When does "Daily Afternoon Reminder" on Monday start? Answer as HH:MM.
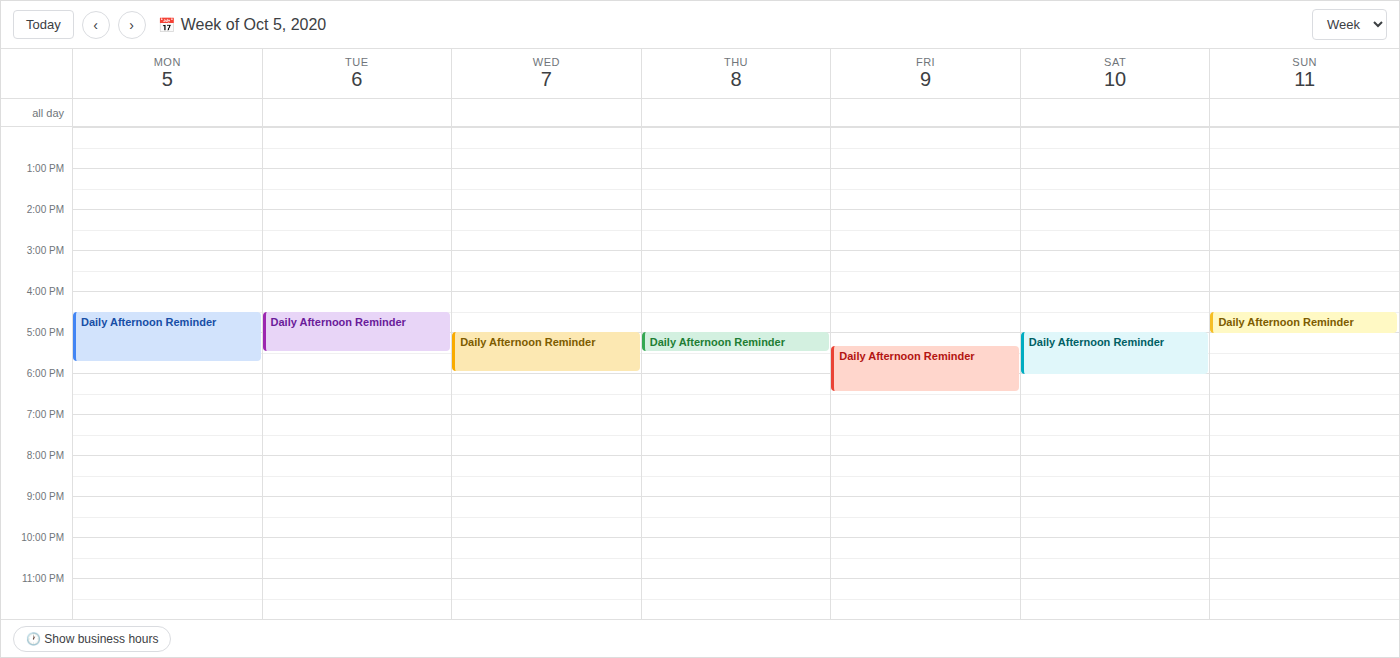
16:30